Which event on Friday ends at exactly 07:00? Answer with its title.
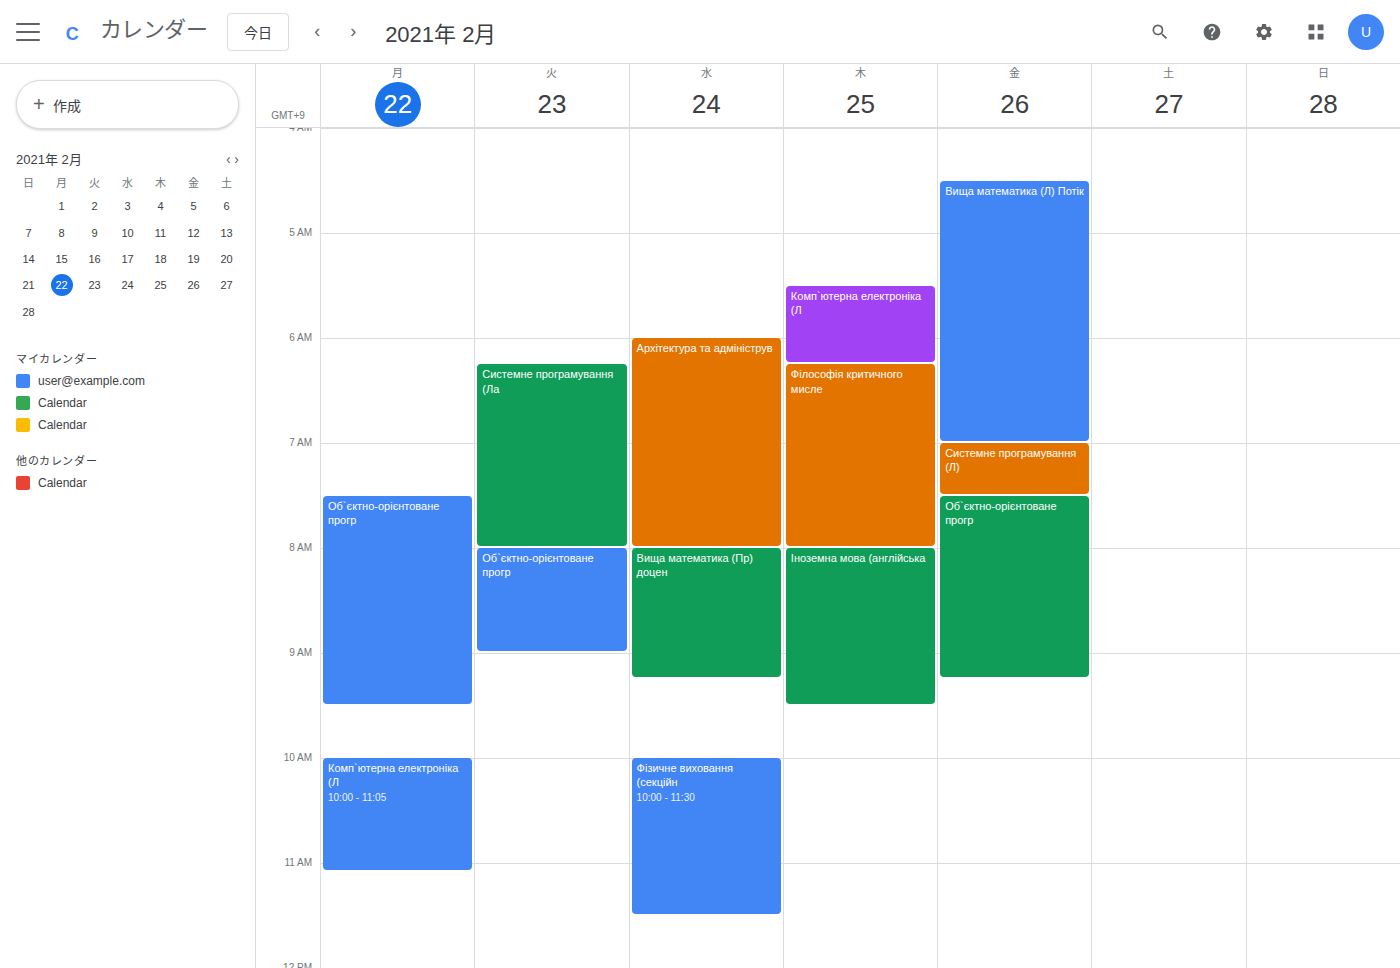
"Вища математика (Л) Потік"